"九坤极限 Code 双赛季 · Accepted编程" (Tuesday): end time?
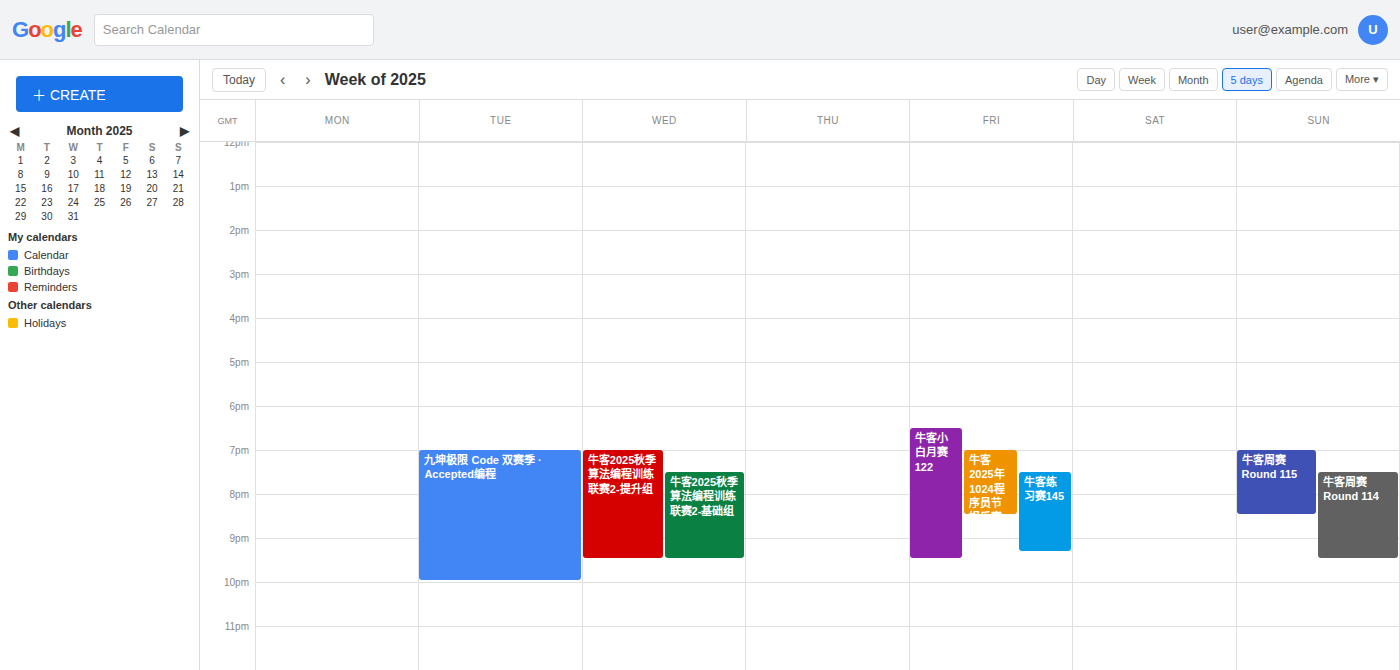
22:00